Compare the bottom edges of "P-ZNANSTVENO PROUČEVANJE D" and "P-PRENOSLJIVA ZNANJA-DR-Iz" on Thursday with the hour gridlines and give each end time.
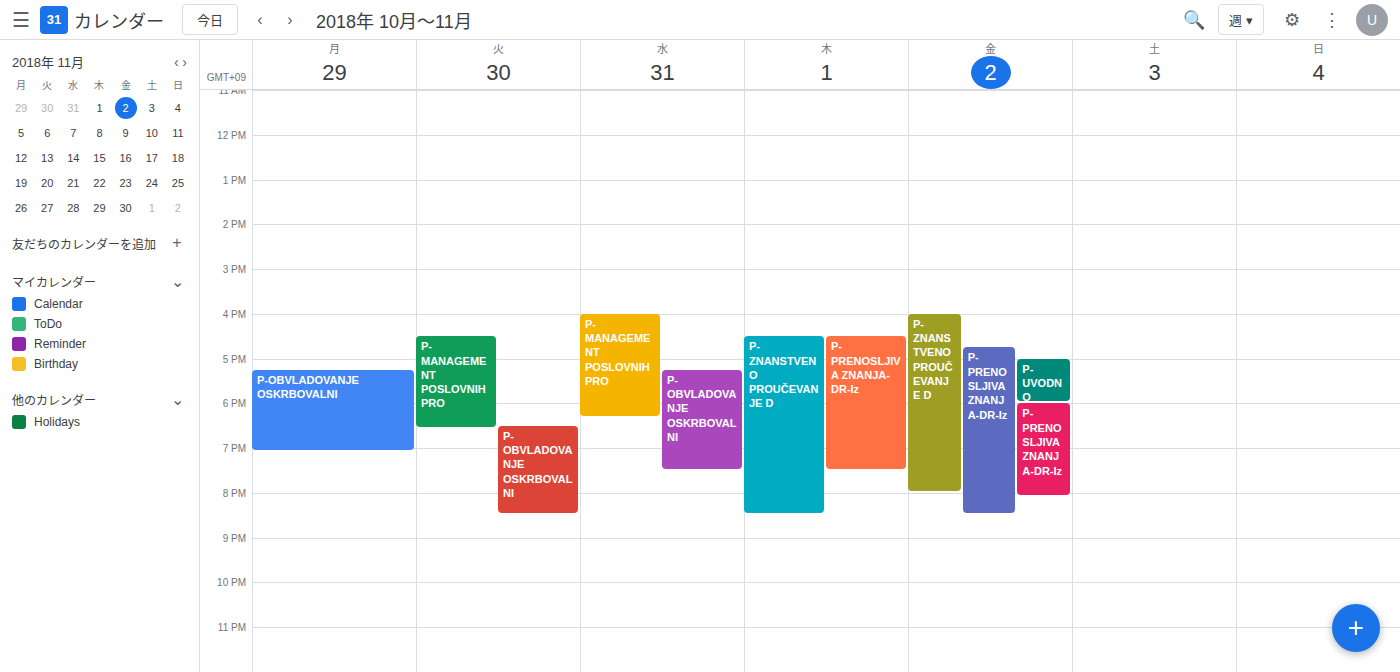
"P-ZNANSTVENO PROUČEVANJE D": 8:30 PM, halfway between the 8 PM and 9 PM lines. "P-PRENOSLJIVA ZNANJA-DR-Iz": 7:30 PM, halfway between the 7 PM and 8 PM lines.